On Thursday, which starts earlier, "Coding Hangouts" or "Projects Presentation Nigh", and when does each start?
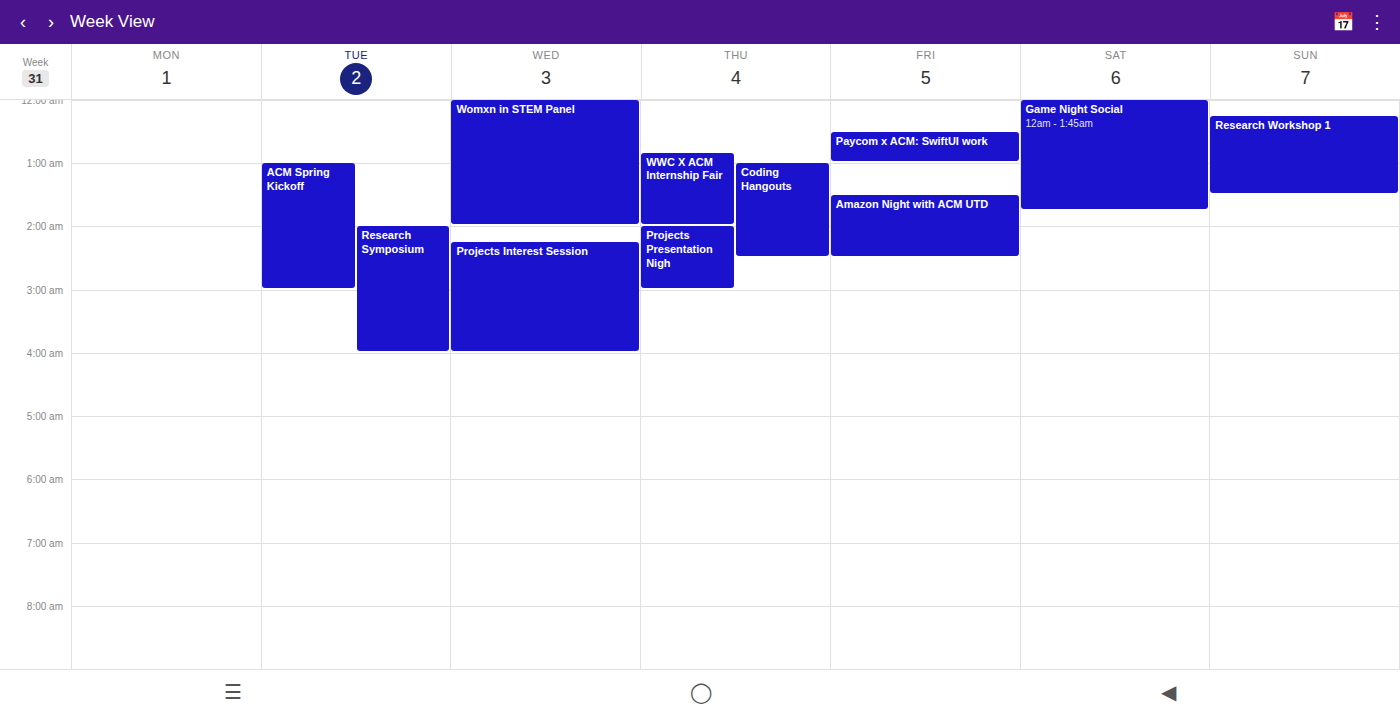
"Coding Hangouts" 1:00 AM; "Projects Presentation Nigh" 2:00 AM.